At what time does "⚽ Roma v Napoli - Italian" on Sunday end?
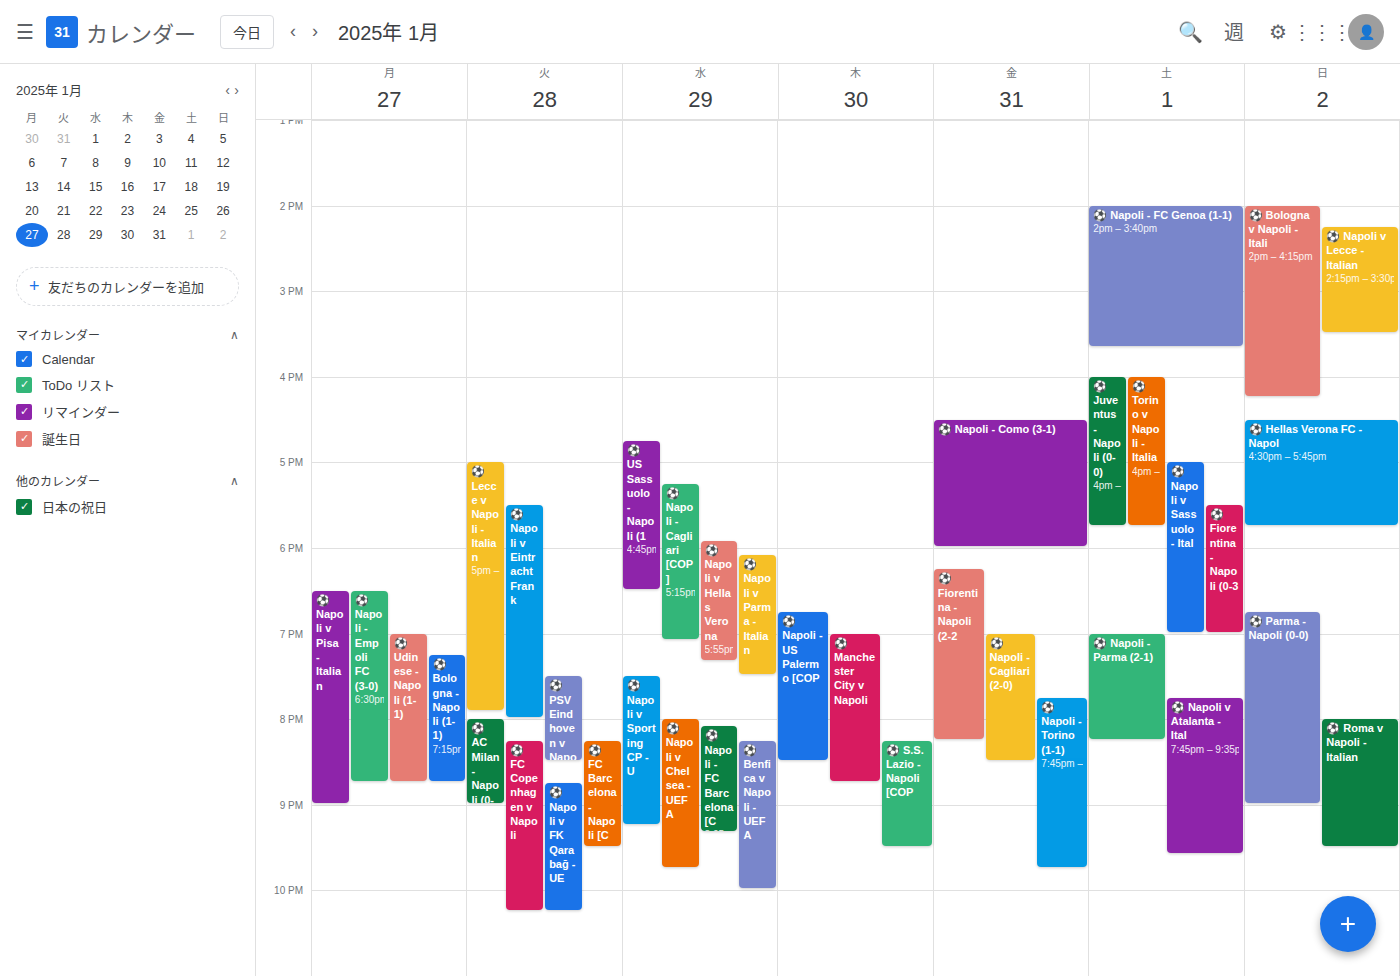
9:30 PM